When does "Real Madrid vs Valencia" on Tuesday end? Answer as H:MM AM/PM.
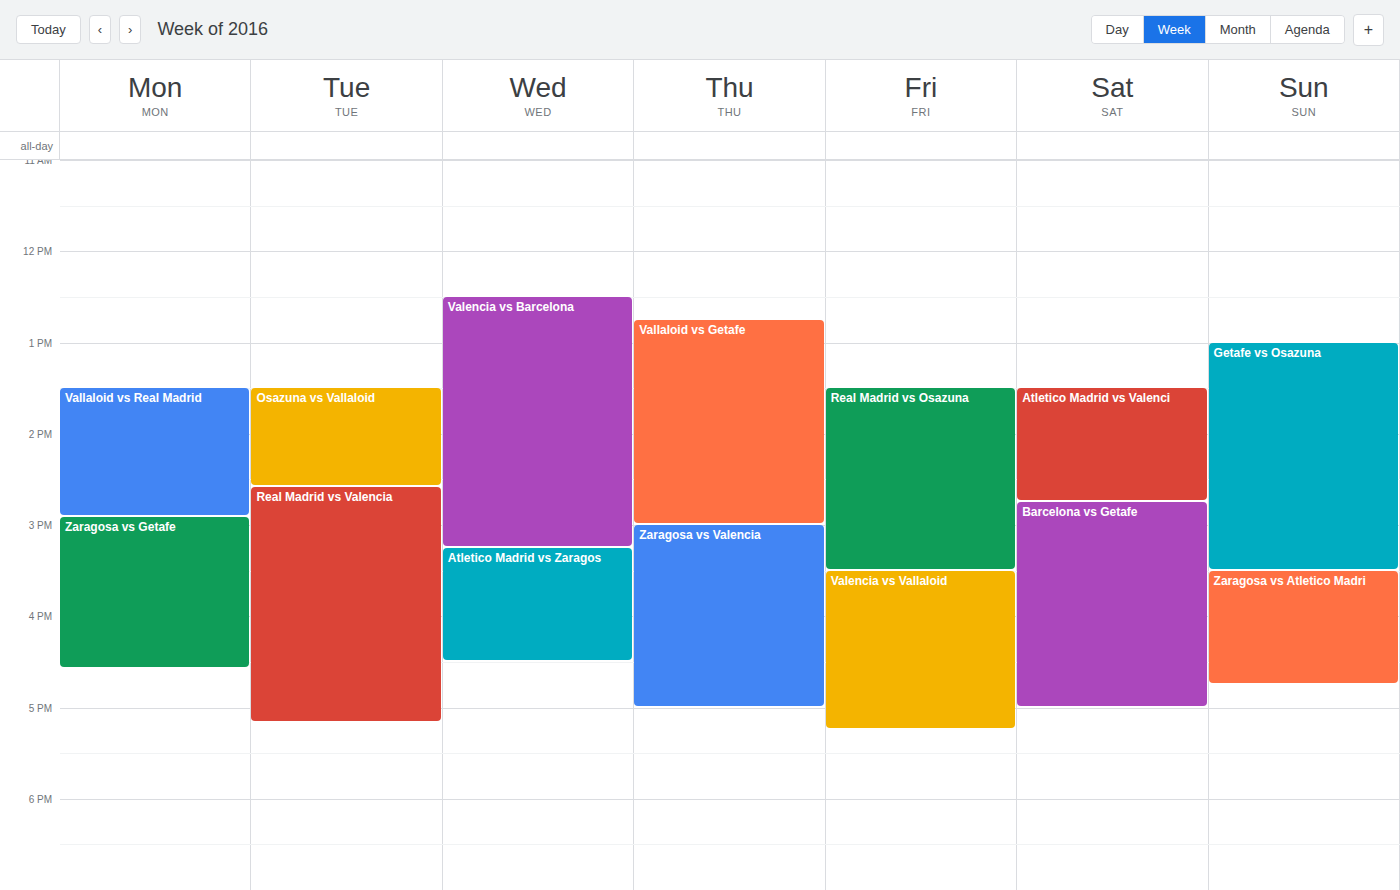
5:10 PM